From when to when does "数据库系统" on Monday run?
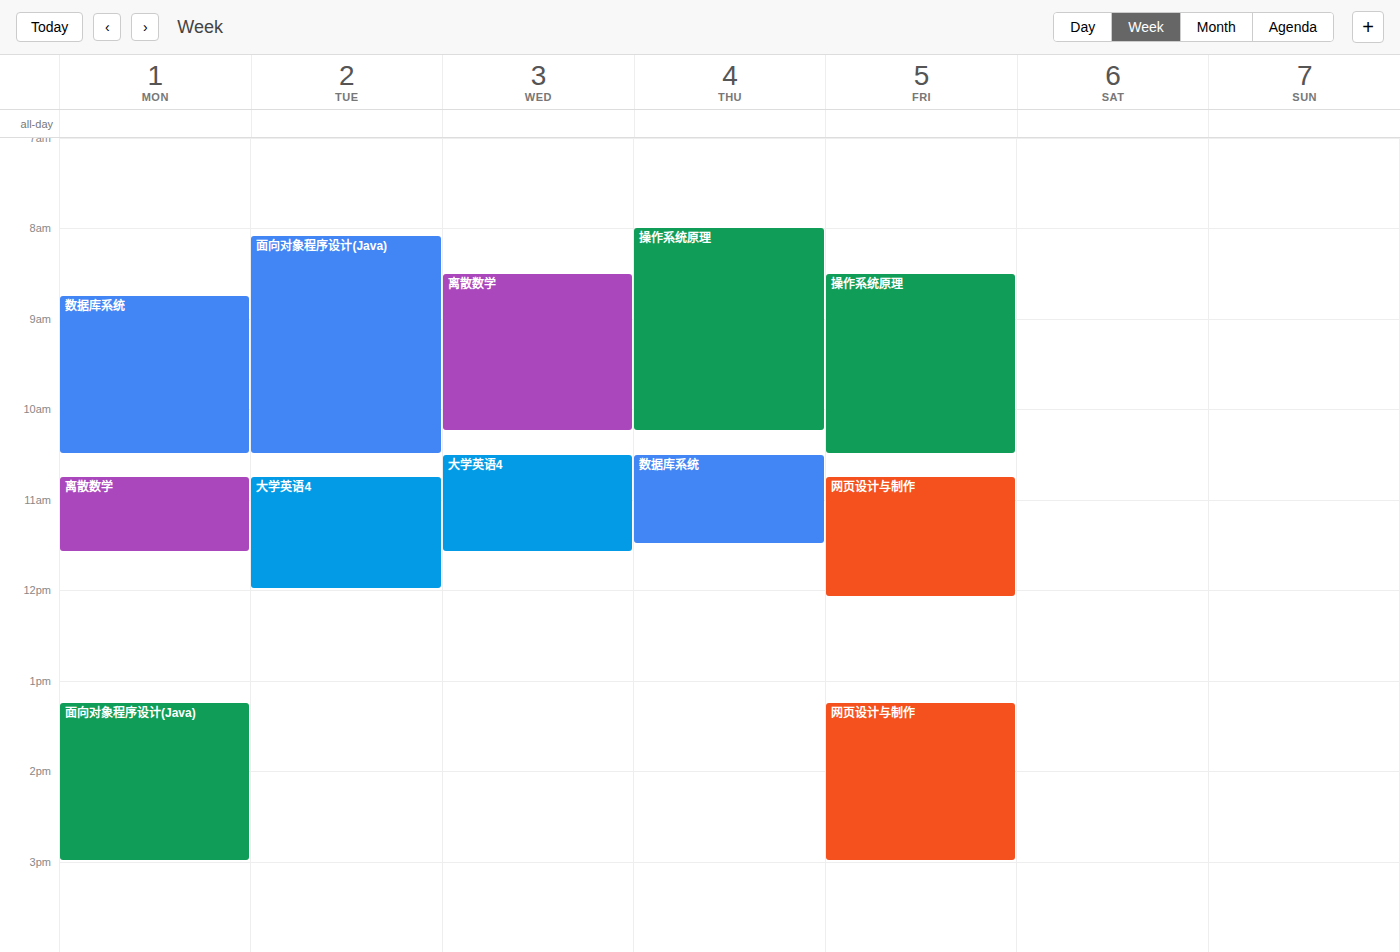
8:45 AM to 10:30 AM